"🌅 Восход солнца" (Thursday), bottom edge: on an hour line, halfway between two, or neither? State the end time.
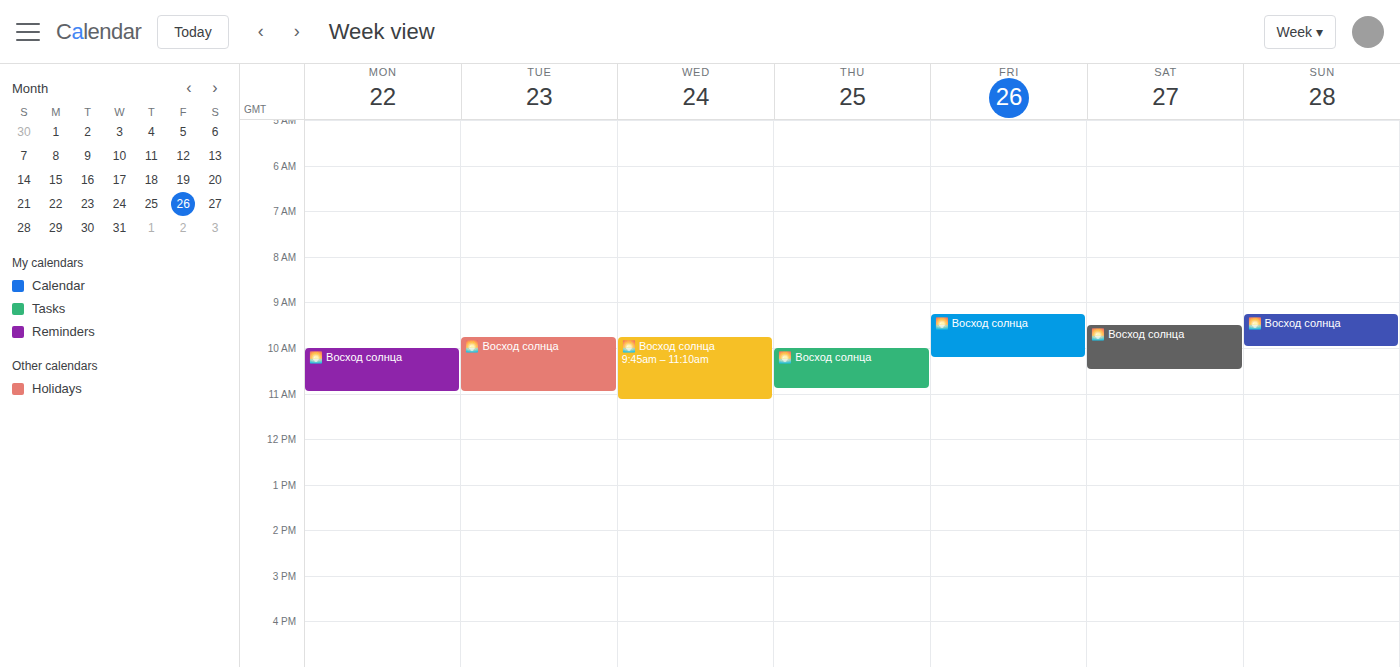
10:55 AM -- neither: 55 minutes below the 10 AM line and 5 minutes above the 11 AM line.